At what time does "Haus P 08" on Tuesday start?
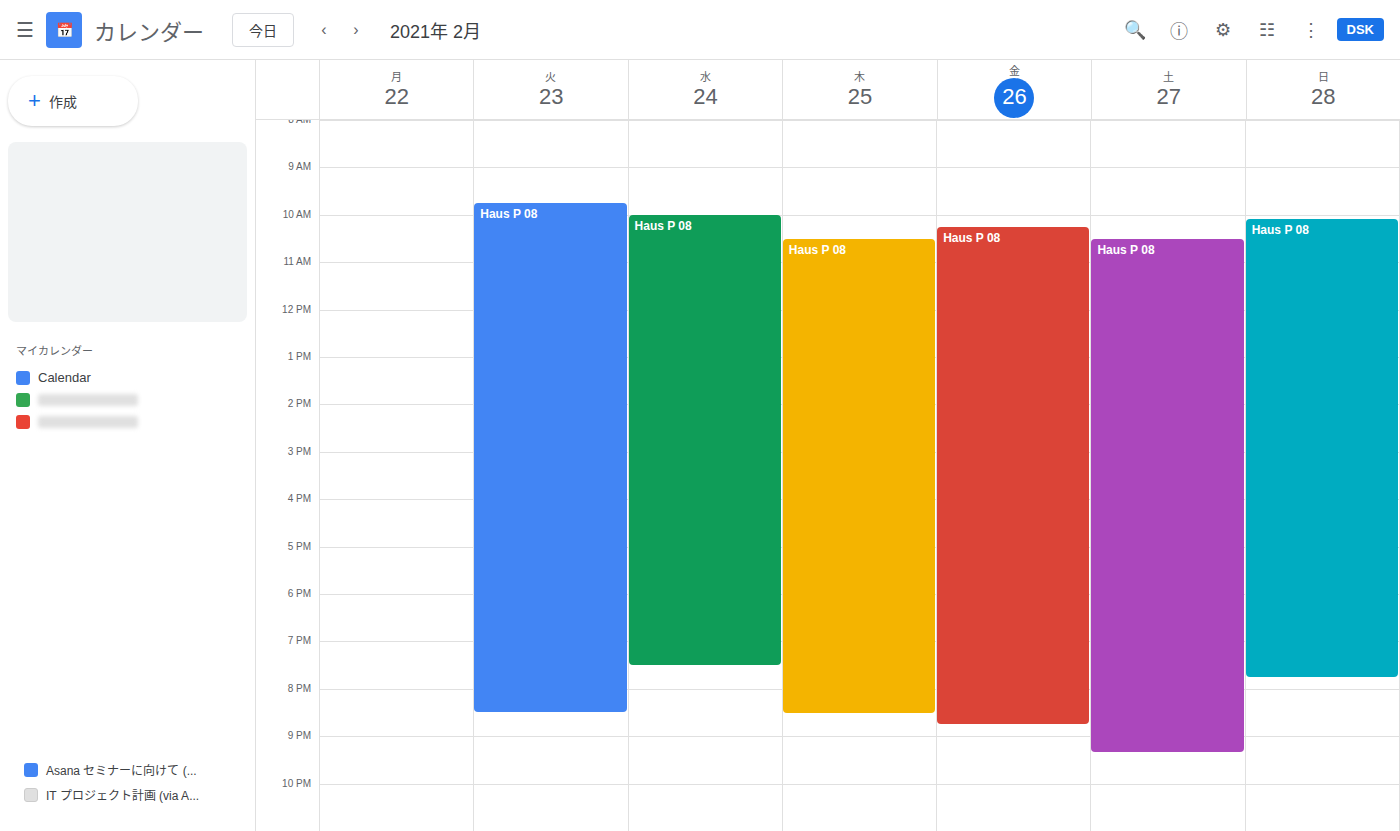
9:45 AM